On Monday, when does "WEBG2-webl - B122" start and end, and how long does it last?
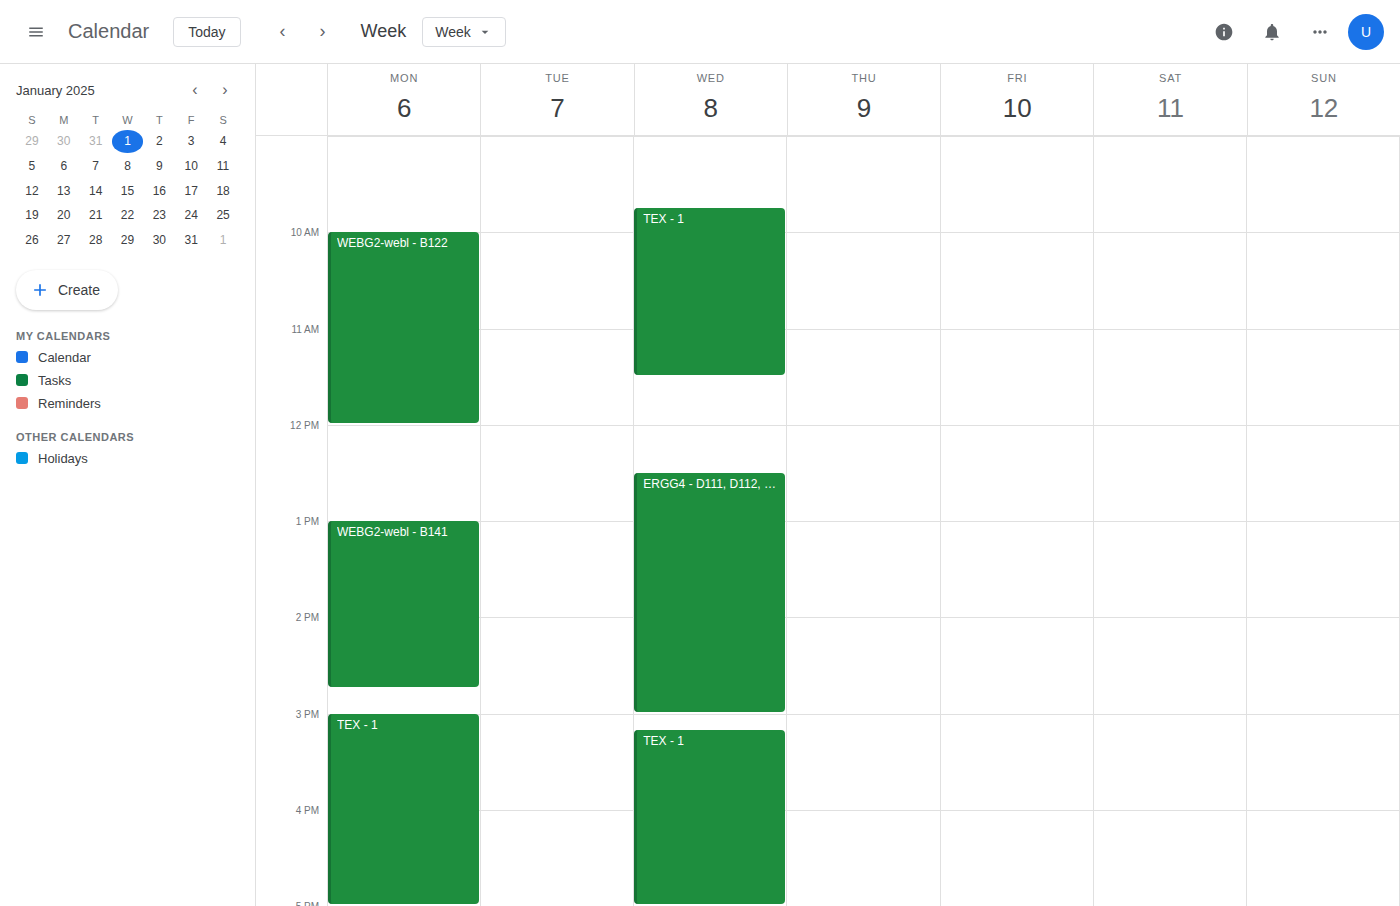
10:00 AM to 12:00 PM, 2 hours